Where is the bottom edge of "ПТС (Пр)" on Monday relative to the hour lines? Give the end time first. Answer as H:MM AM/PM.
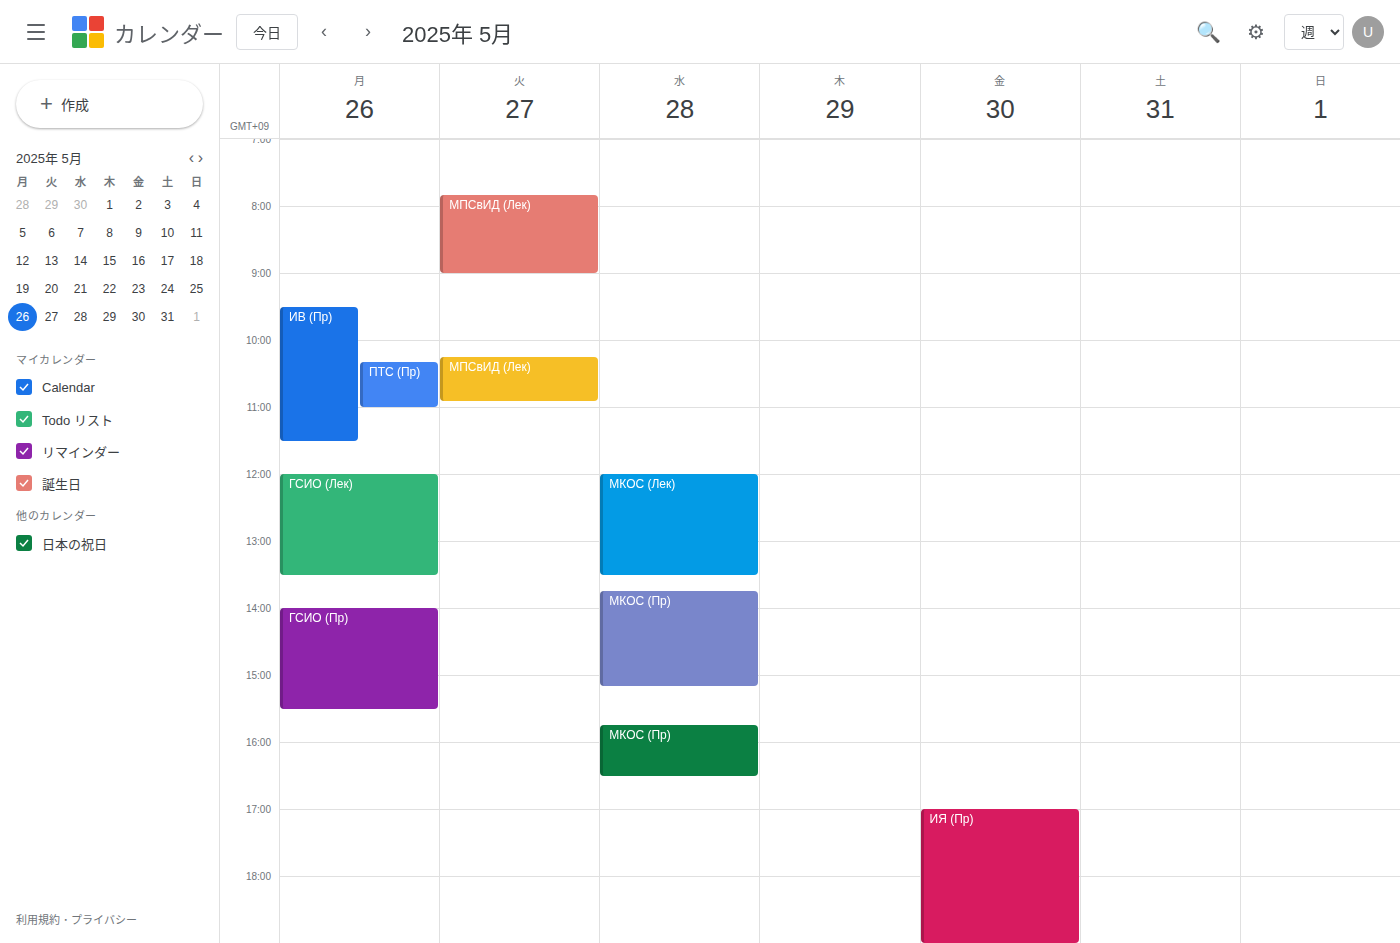
11:00 AM -- exactly on the 11 AM line.